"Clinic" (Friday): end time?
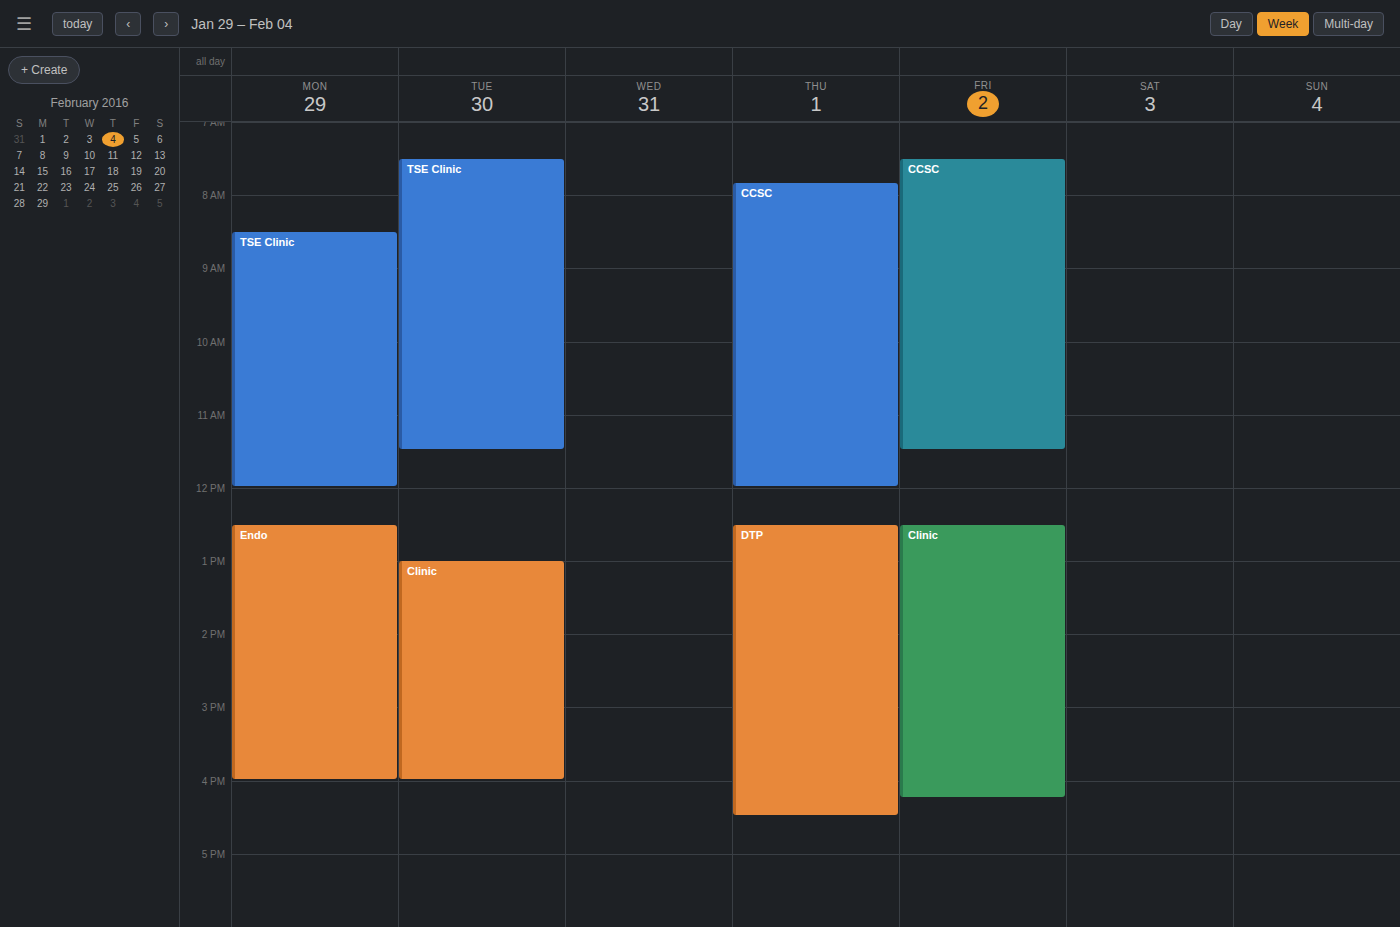
4:15 PM